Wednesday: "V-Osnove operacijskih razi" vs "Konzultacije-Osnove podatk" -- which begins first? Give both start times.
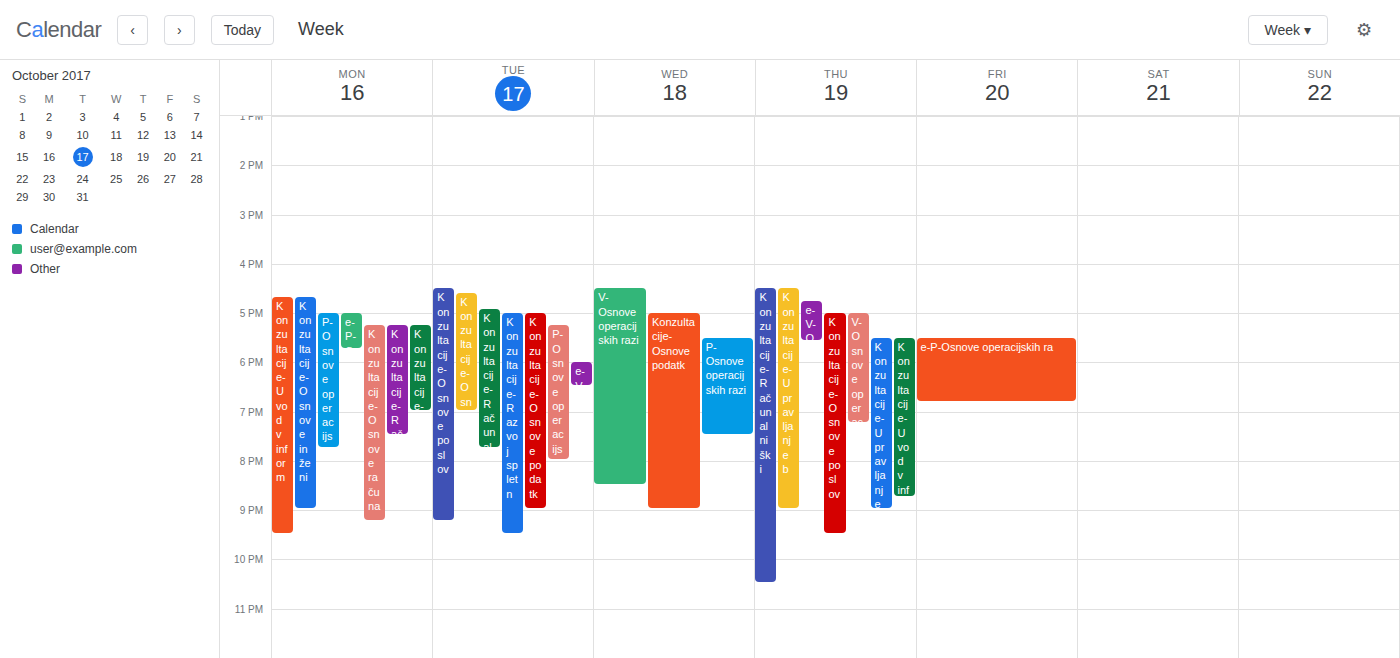
"V-Osnove operacijskih razi" 16:30; "Konzultacije-Osnove podatk" 17:00.